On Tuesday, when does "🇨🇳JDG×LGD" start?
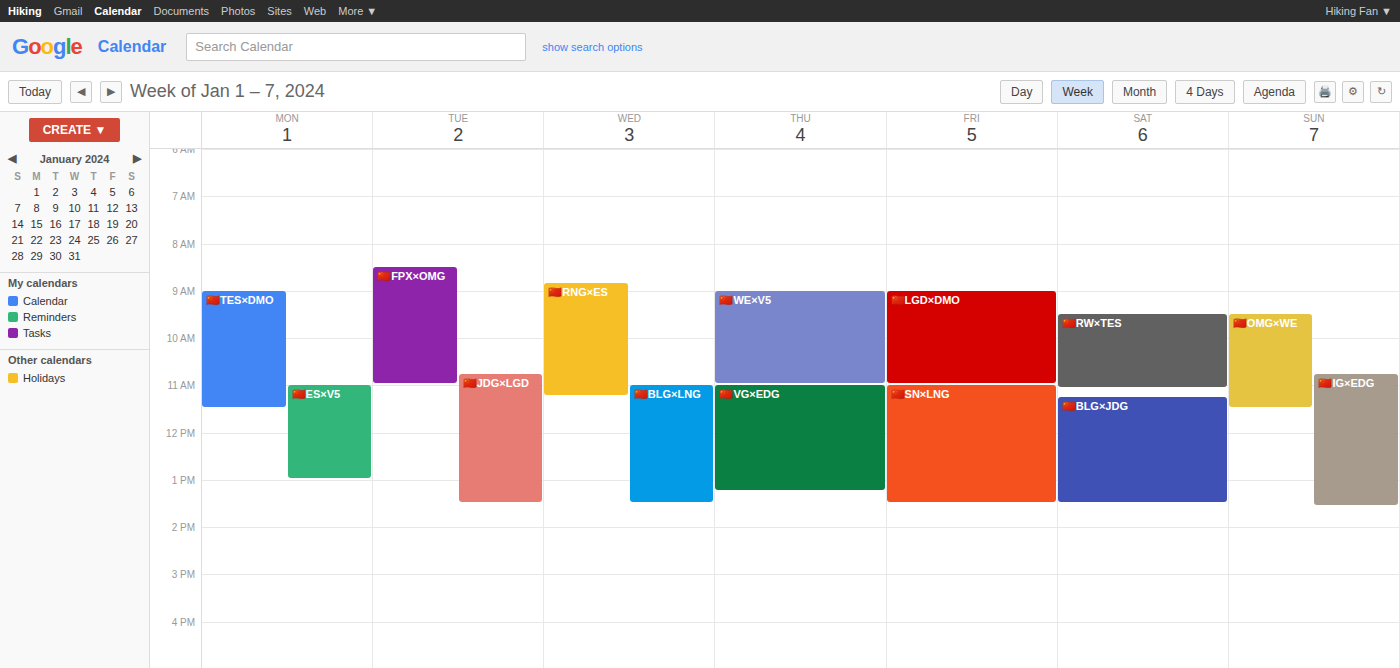
10:45 AM